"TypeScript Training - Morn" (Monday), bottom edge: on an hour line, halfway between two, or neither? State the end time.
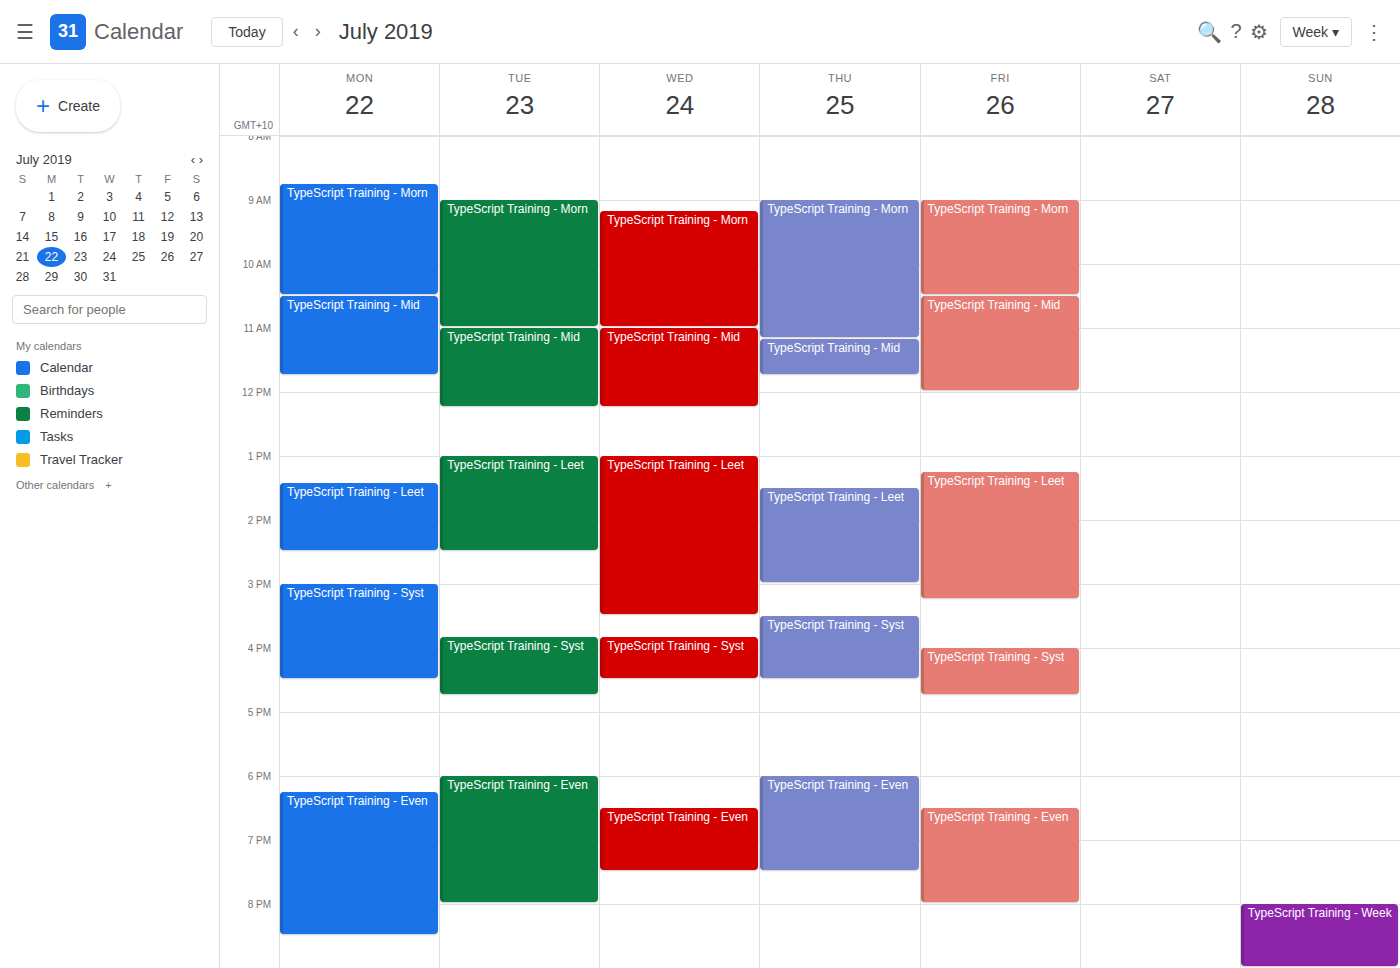
10:30 AM -- halfway between the 10 AM and 11 AM lines.